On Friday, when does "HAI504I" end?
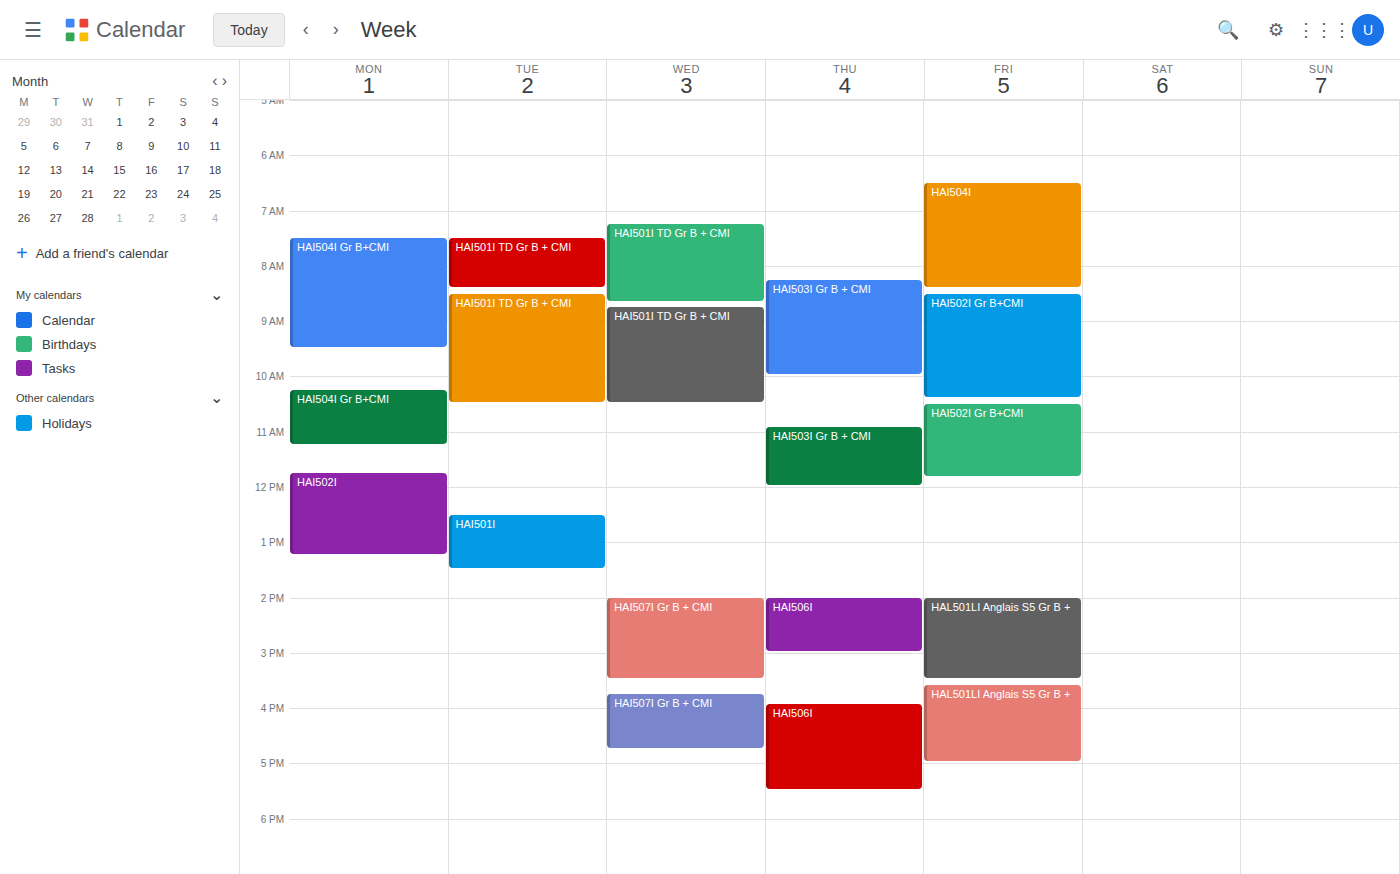
08:25